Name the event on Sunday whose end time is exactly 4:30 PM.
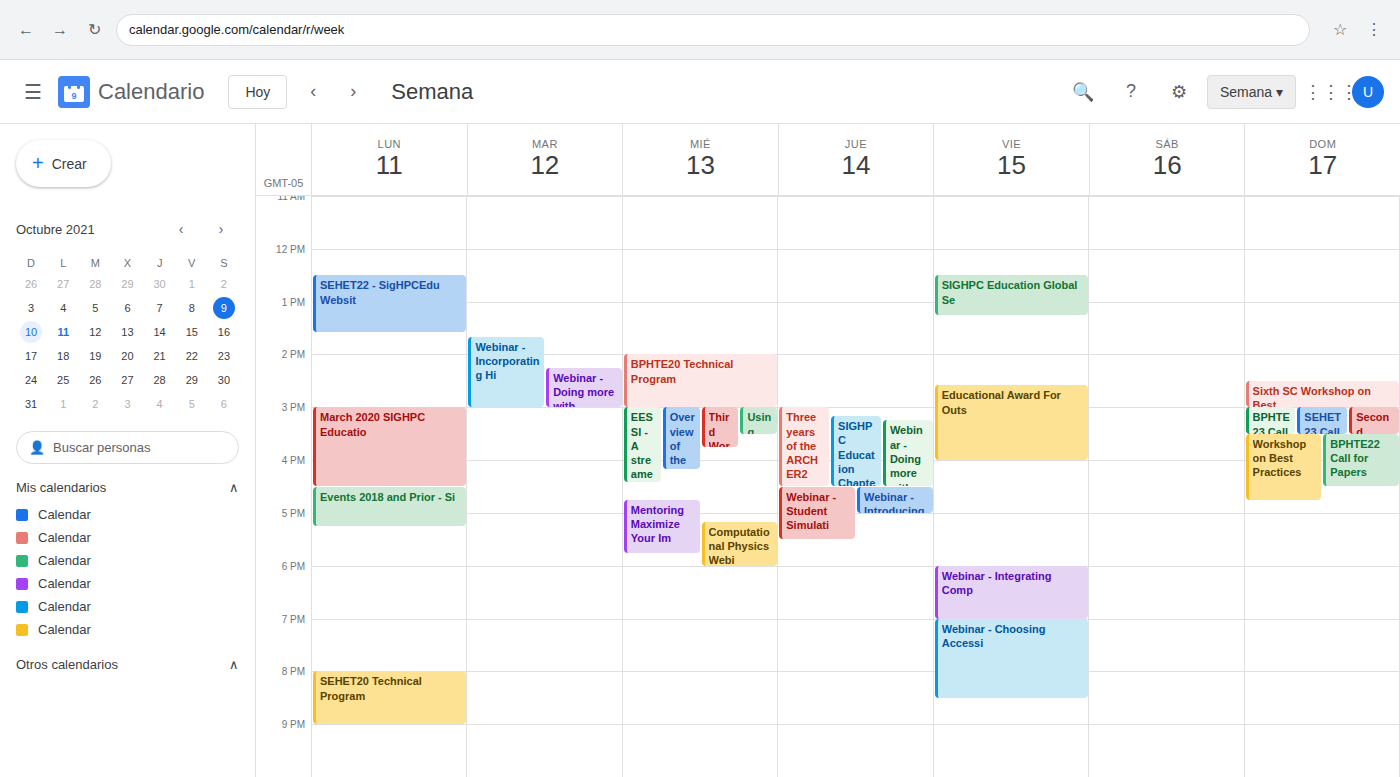
"BPHTE22 Call for Papers"